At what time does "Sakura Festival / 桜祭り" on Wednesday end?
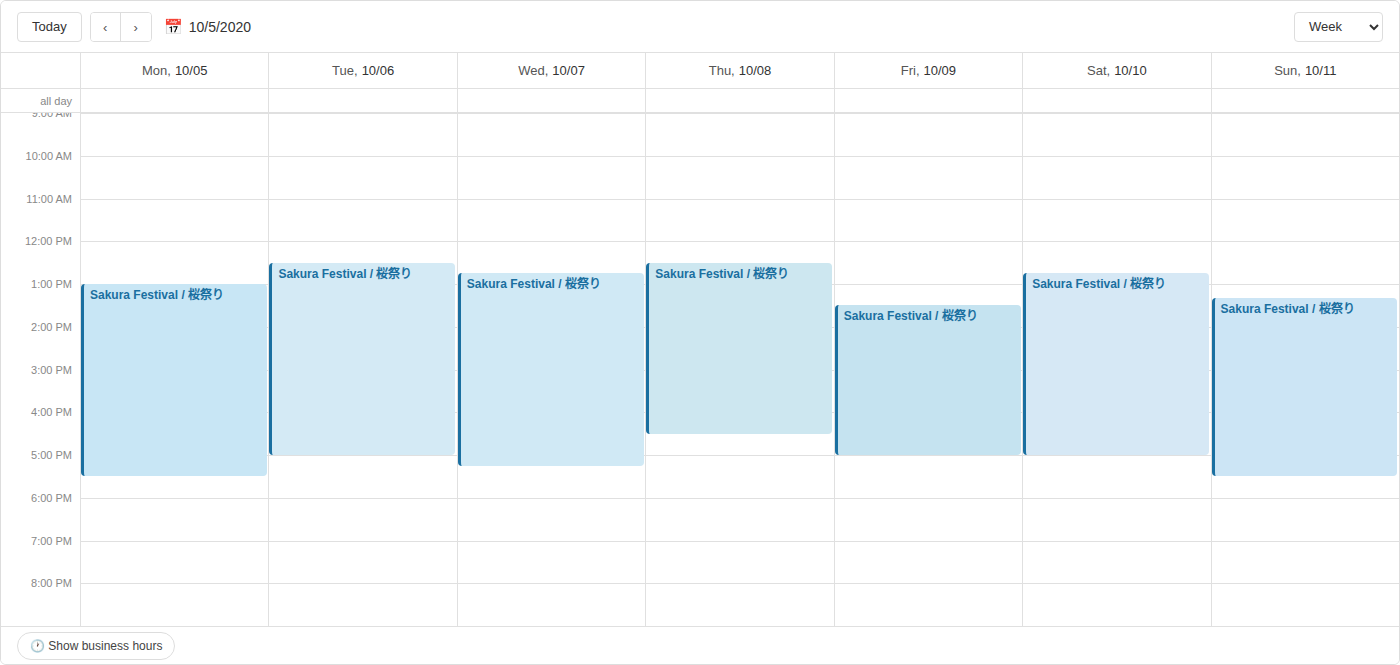
5:15 PM